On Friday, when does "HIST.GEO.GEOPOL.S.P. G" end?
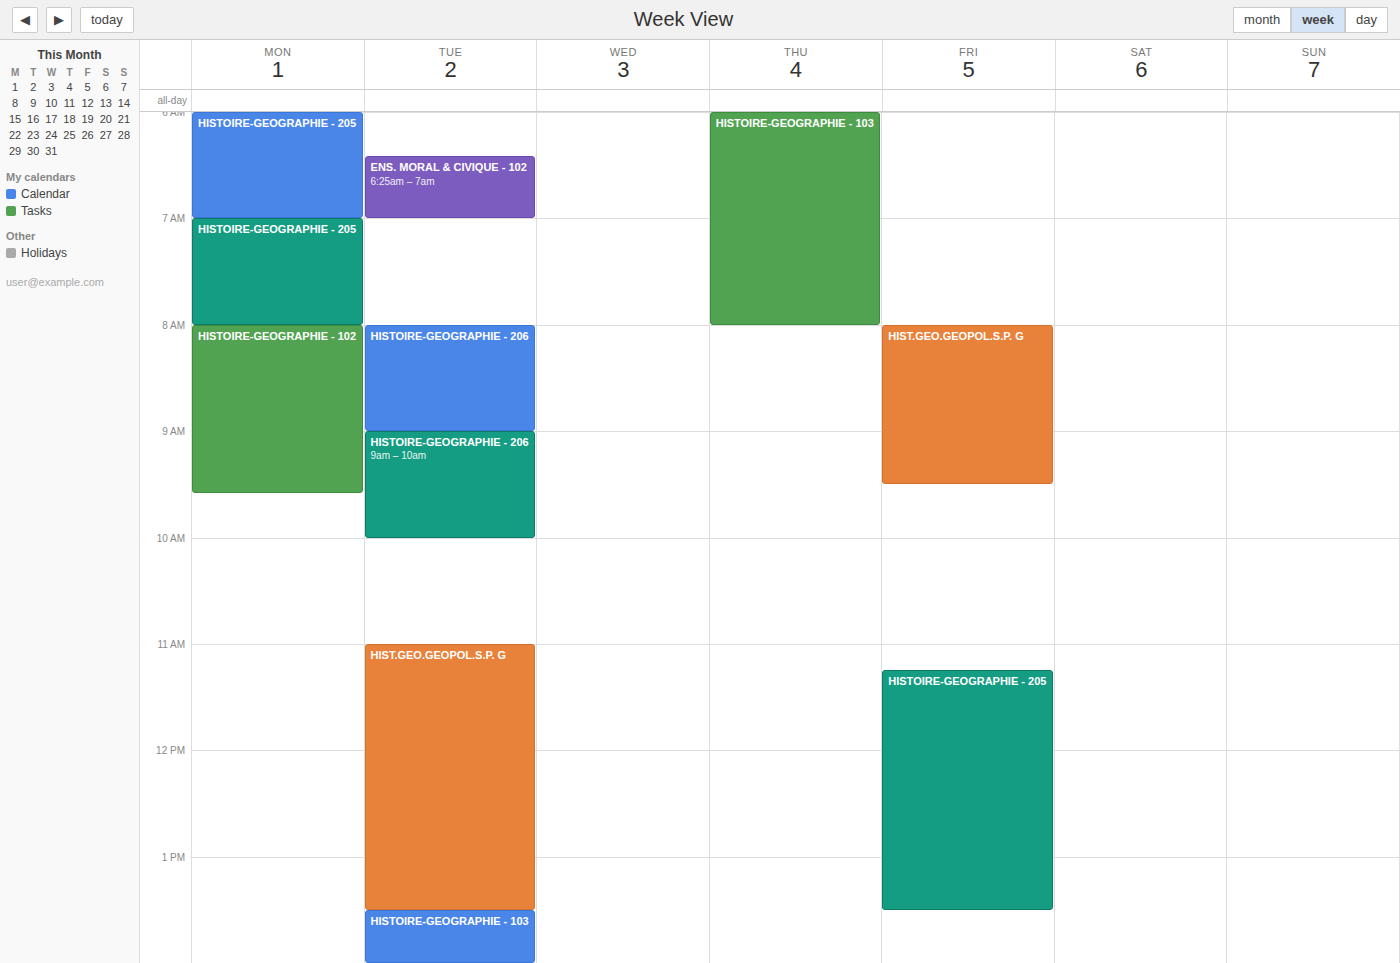
9:30 AM